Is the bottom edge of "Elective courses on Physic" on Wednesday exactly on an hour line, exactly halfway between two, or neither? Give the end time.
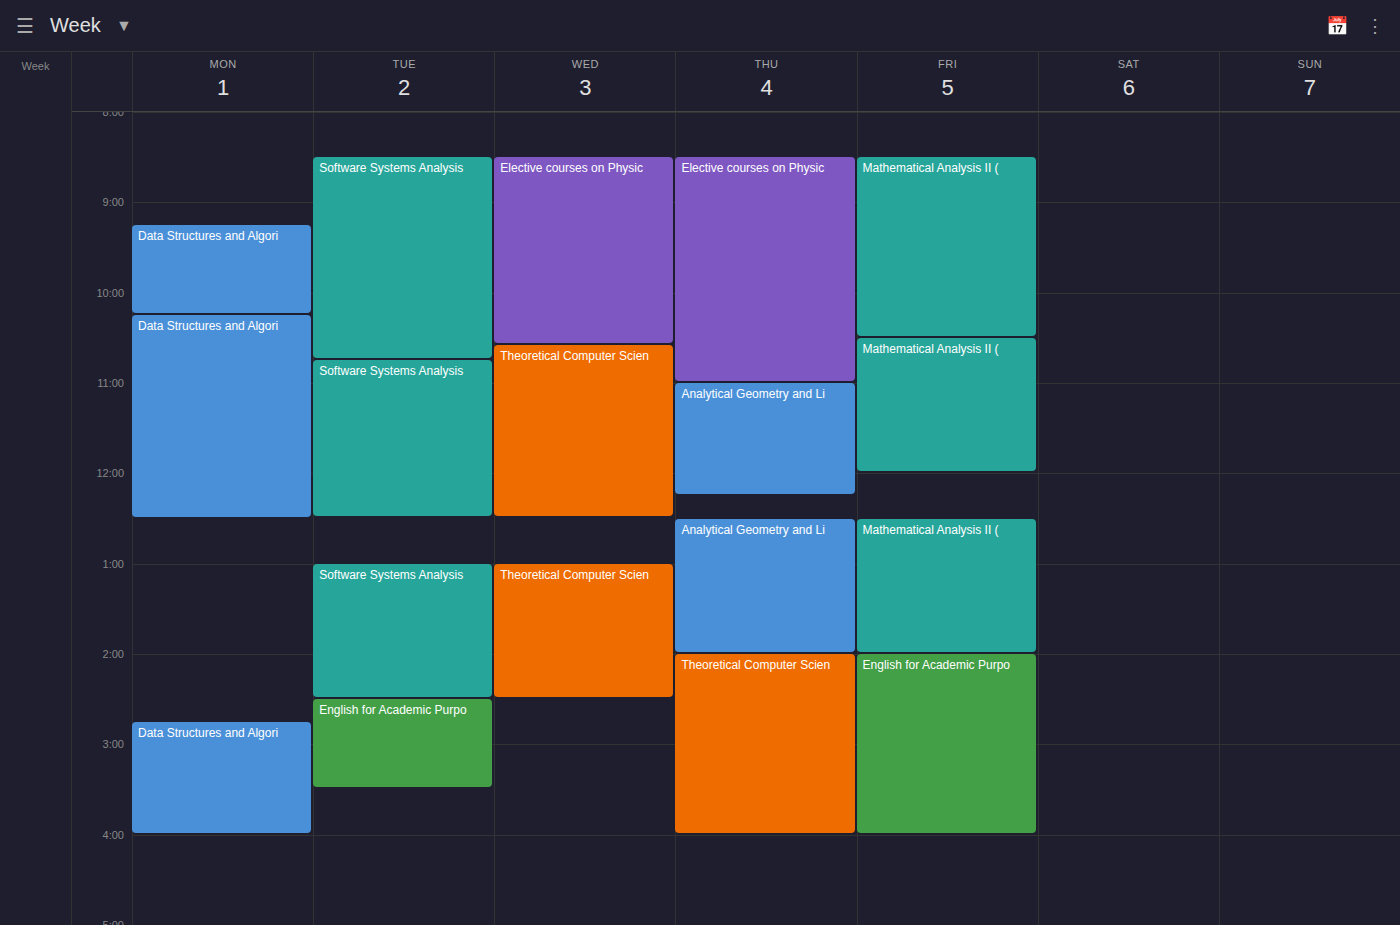
10:35 AM -- neither: 35 minutes below the 10 AM line and 25 minutes above the 11 AM line.